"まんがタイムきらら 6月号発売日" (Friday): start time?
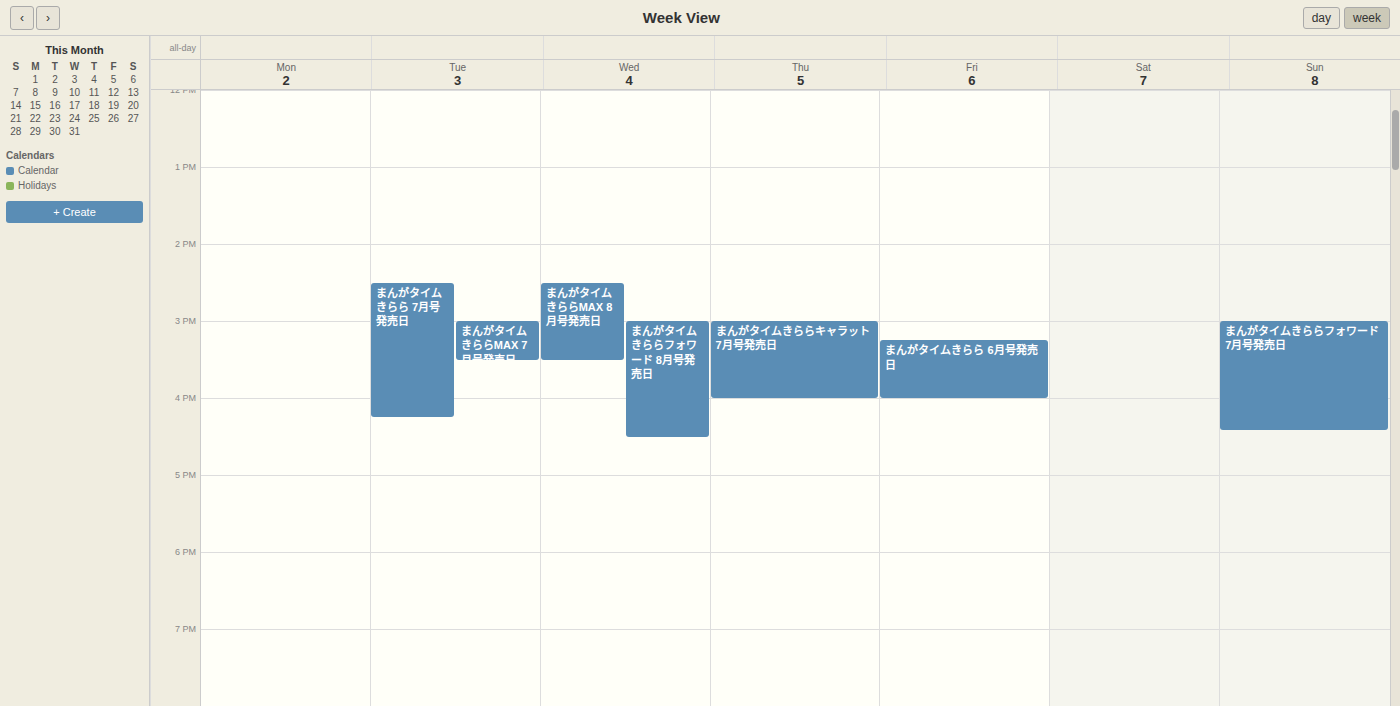
3:15 PM